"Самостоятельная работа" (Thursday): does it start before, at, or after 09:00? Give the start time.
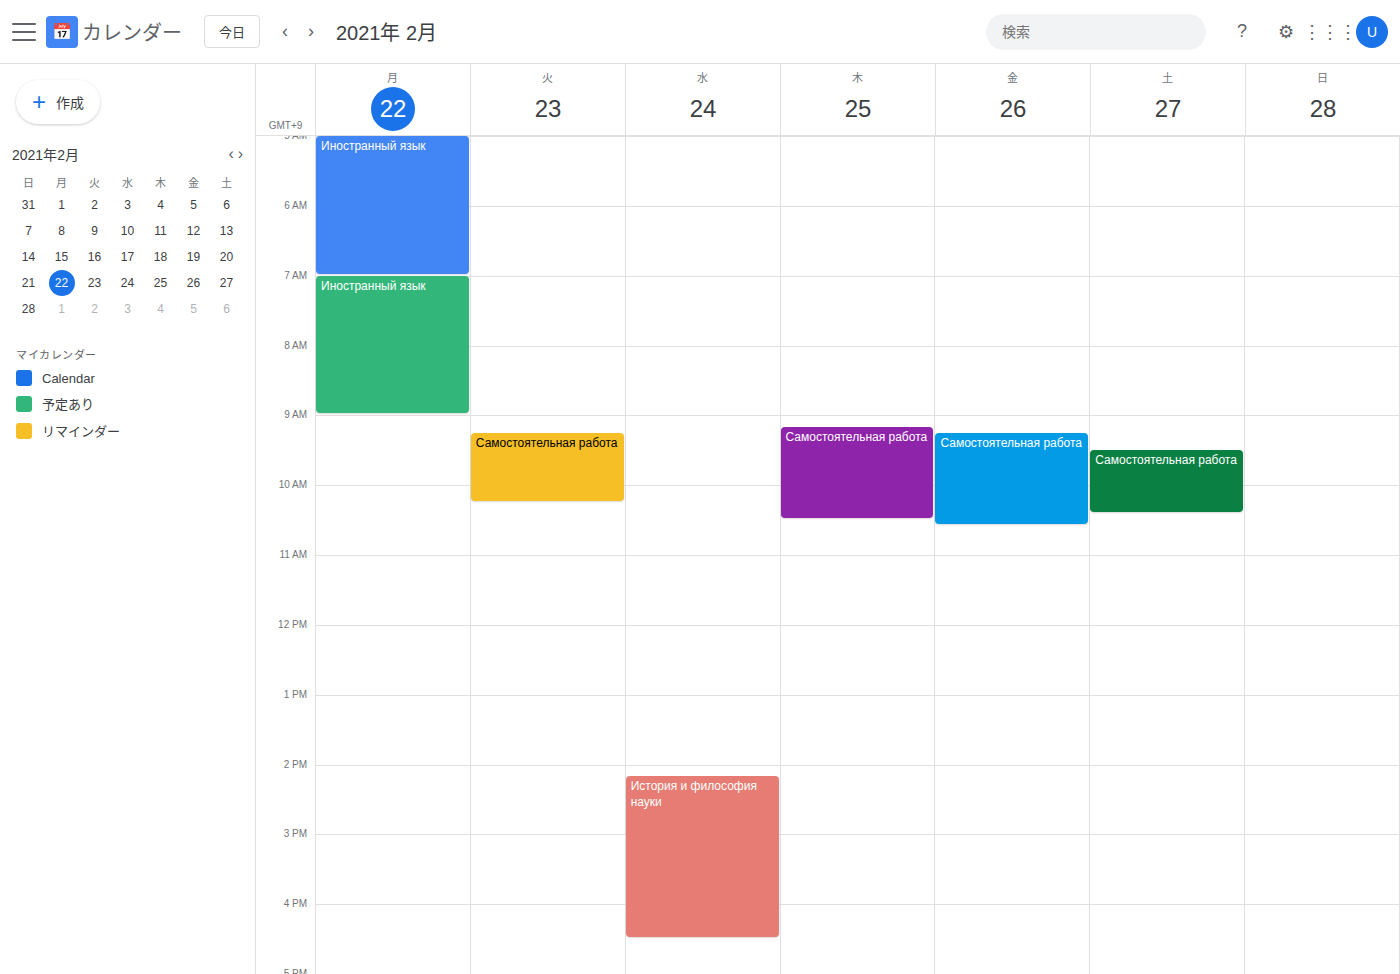
09:10 -- after 09:00, 10 minutes below the 09:00 line.